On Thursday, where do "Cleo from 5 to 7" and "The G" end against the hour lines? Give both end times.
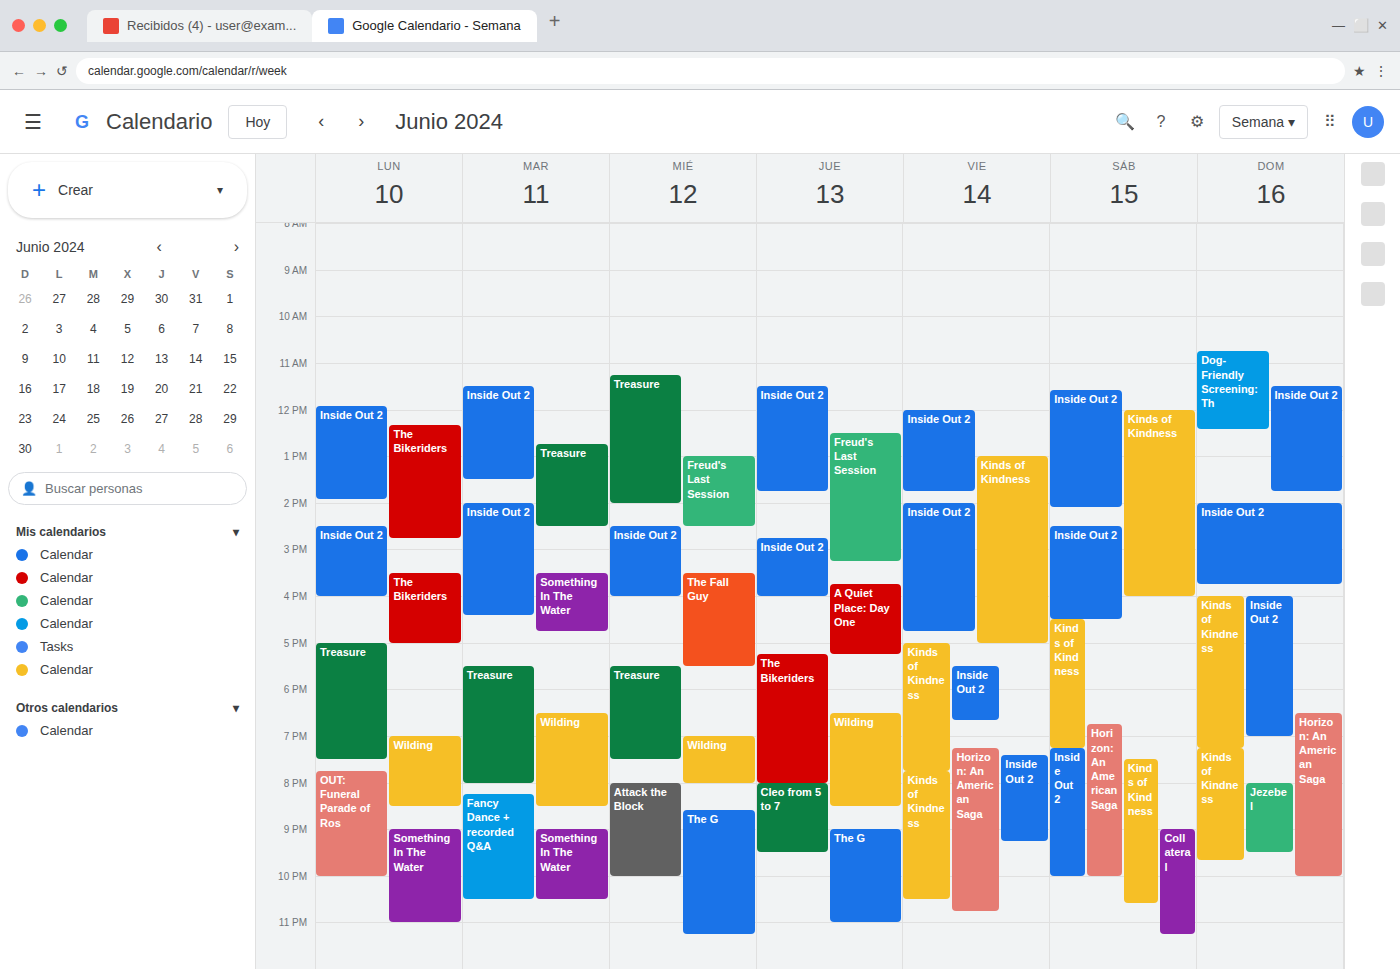
"Cleo from 5 to 7": 9:30 PM, halfway between the 9 PM and 10 PM lines. "The G": 11:00 PM, exactly on the 11 PM line.